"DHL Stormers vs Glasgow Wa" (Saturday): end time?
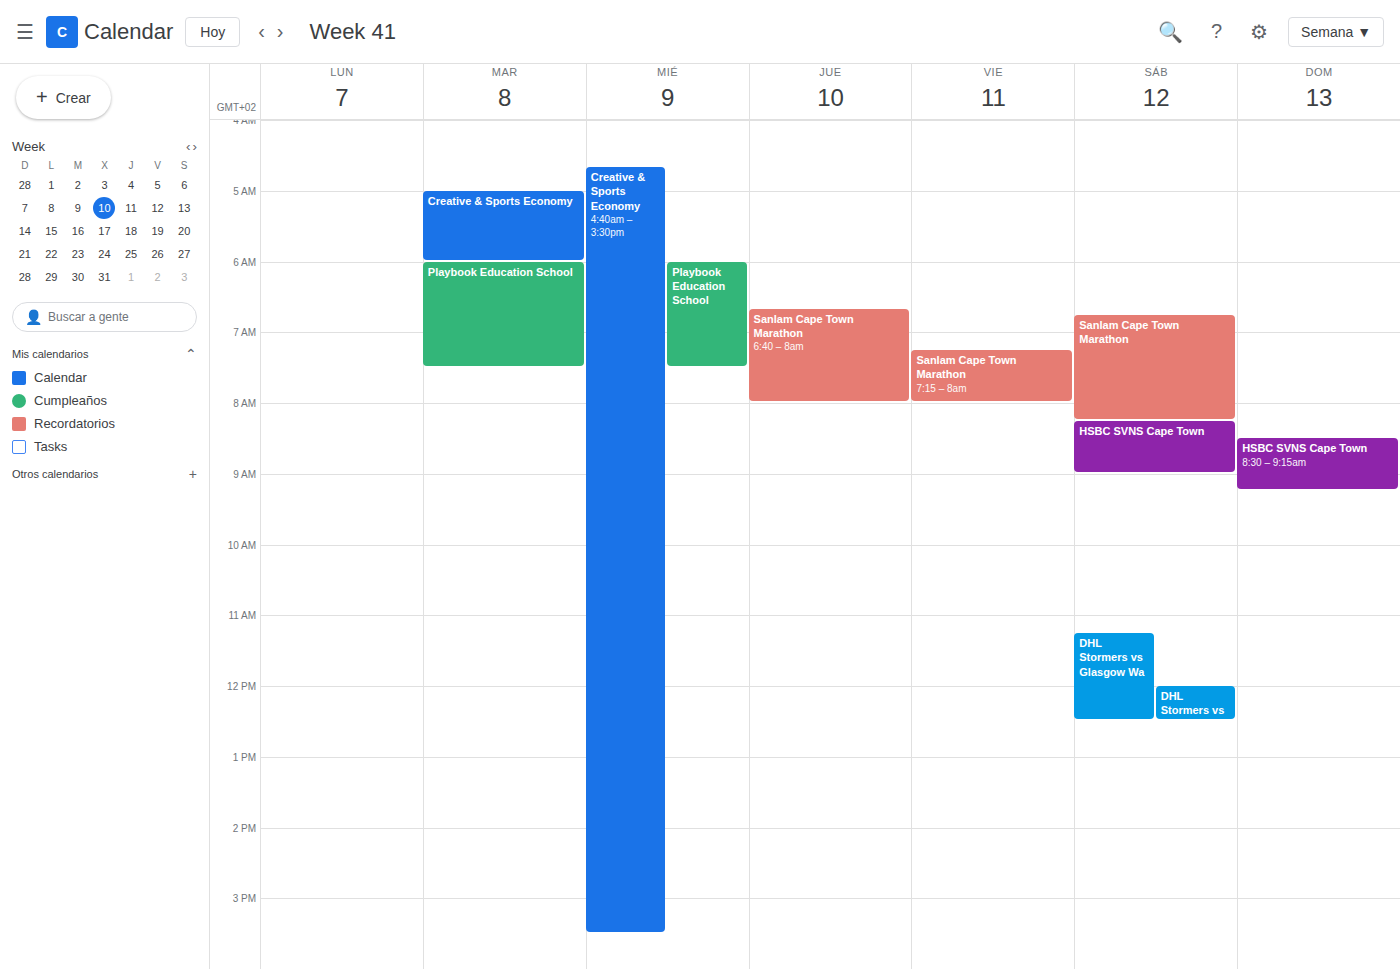
12:30 PM